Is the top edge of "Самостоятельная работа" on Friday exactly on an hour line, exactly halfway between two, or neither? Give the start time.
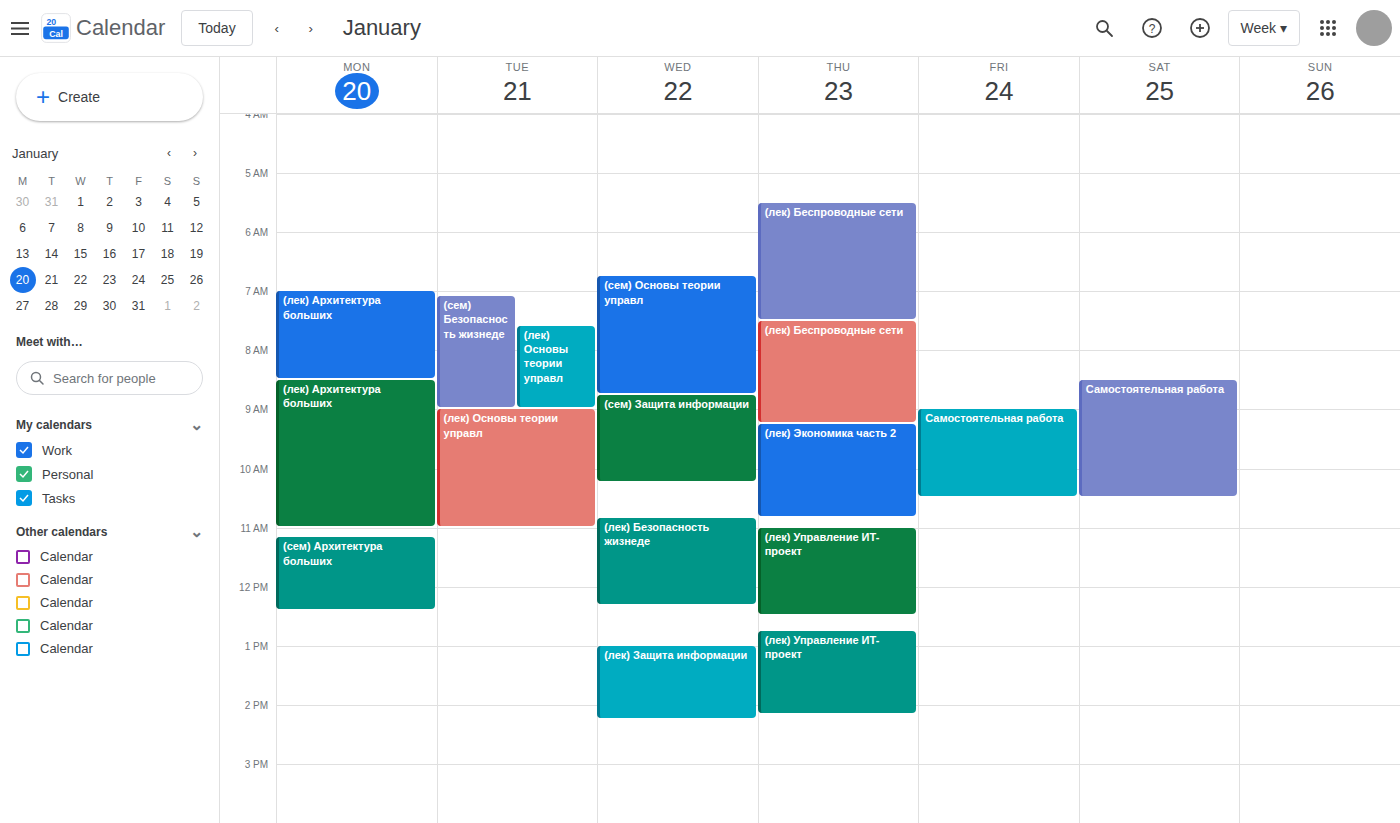
9:00 AM -- exactly on the 9 AM line.